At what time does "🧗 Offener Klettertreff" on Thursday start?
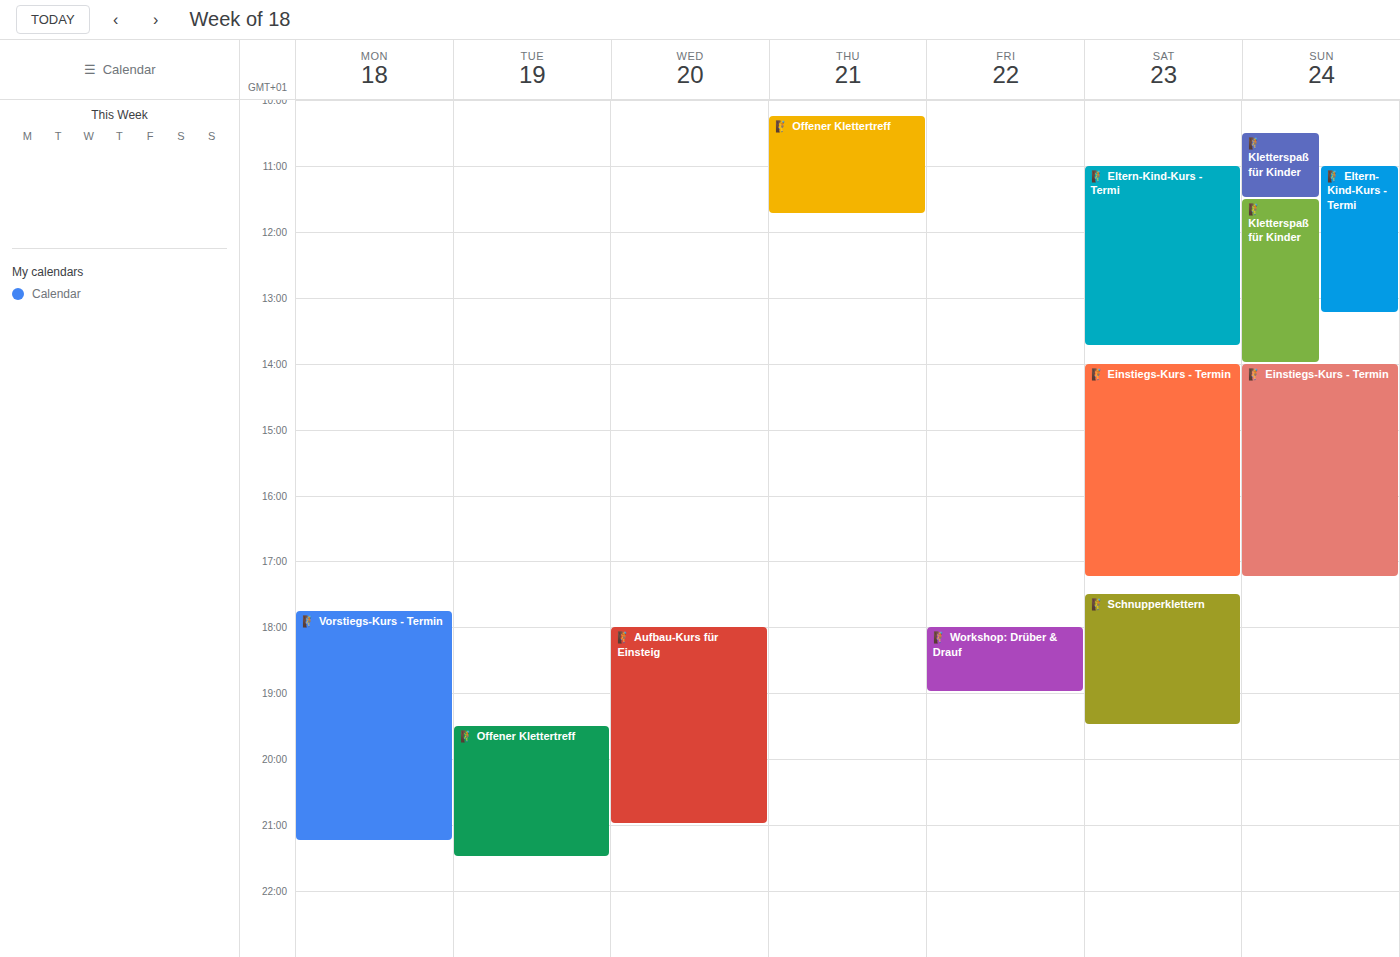
10:15 AM